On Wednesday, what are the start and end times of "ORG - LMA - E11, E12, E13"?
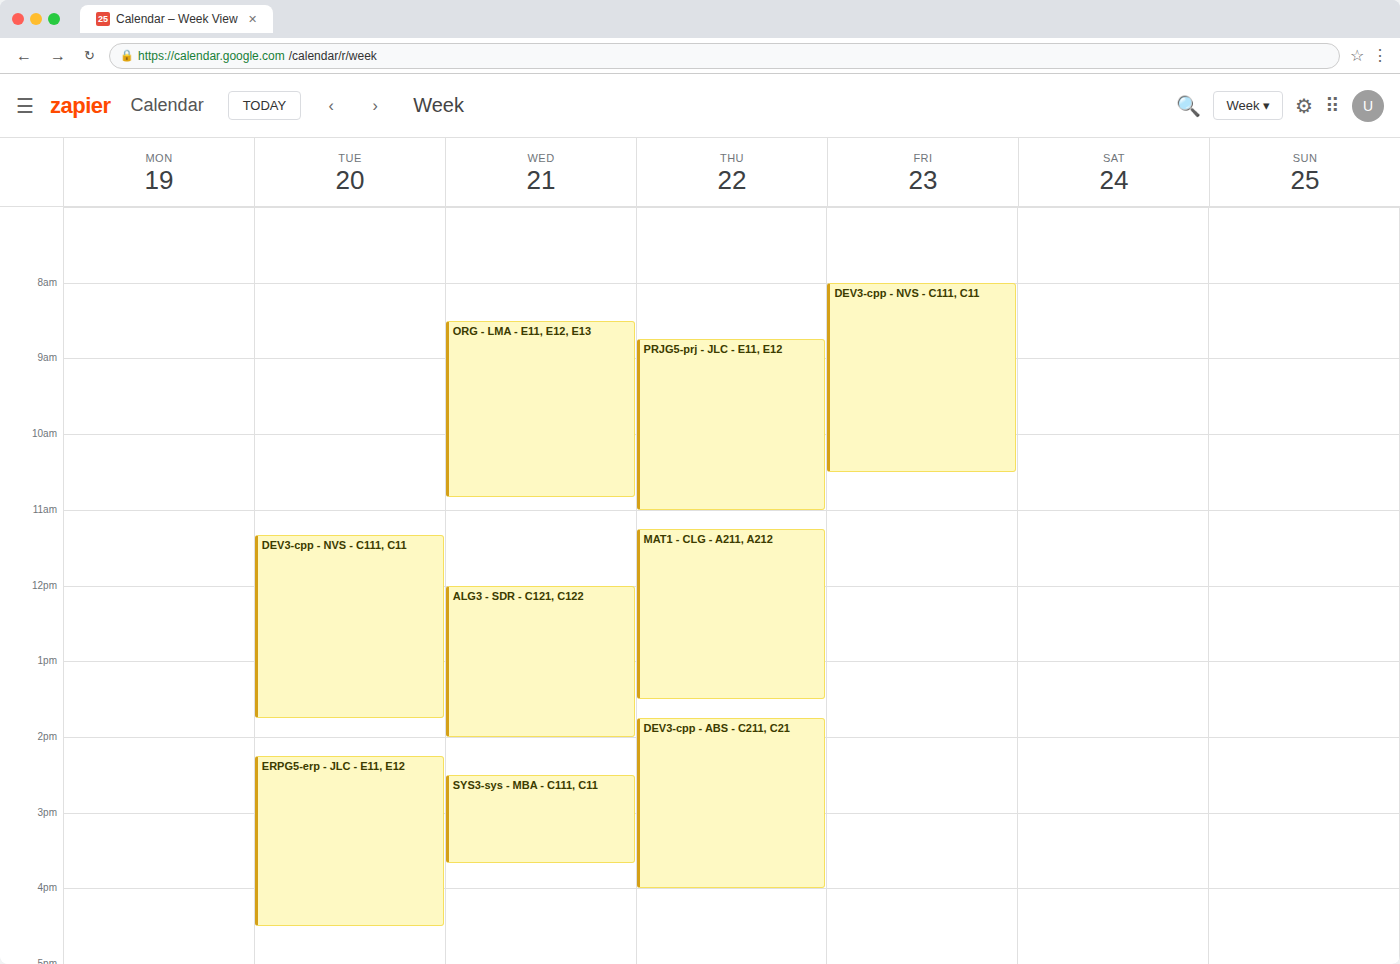
8:30 AM to 10:50 AM